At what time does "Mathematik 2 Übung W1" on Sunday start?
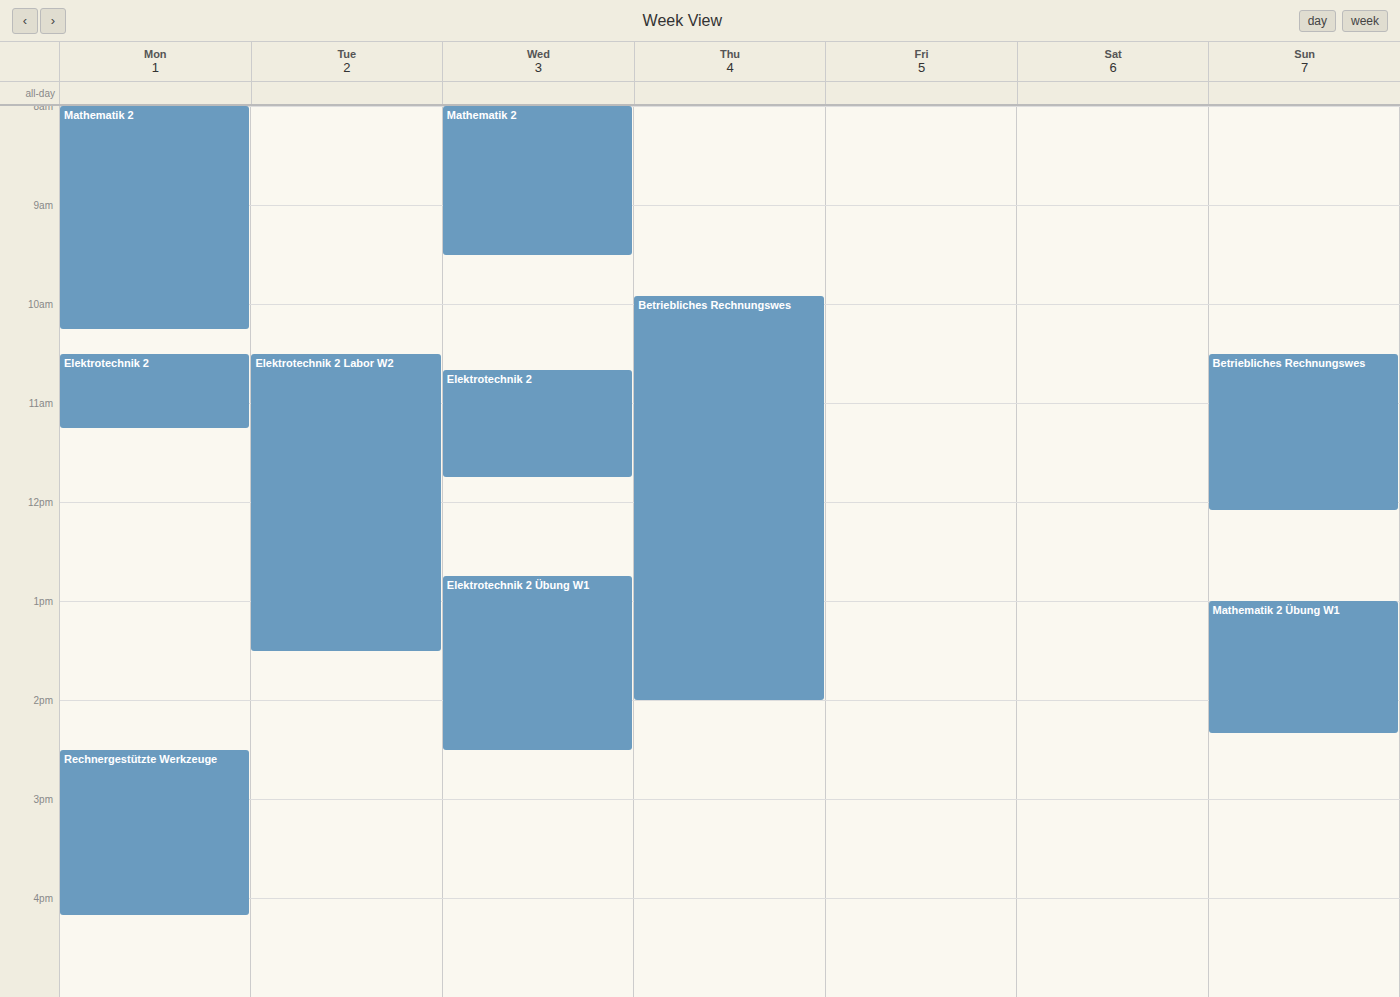
1:00 PM